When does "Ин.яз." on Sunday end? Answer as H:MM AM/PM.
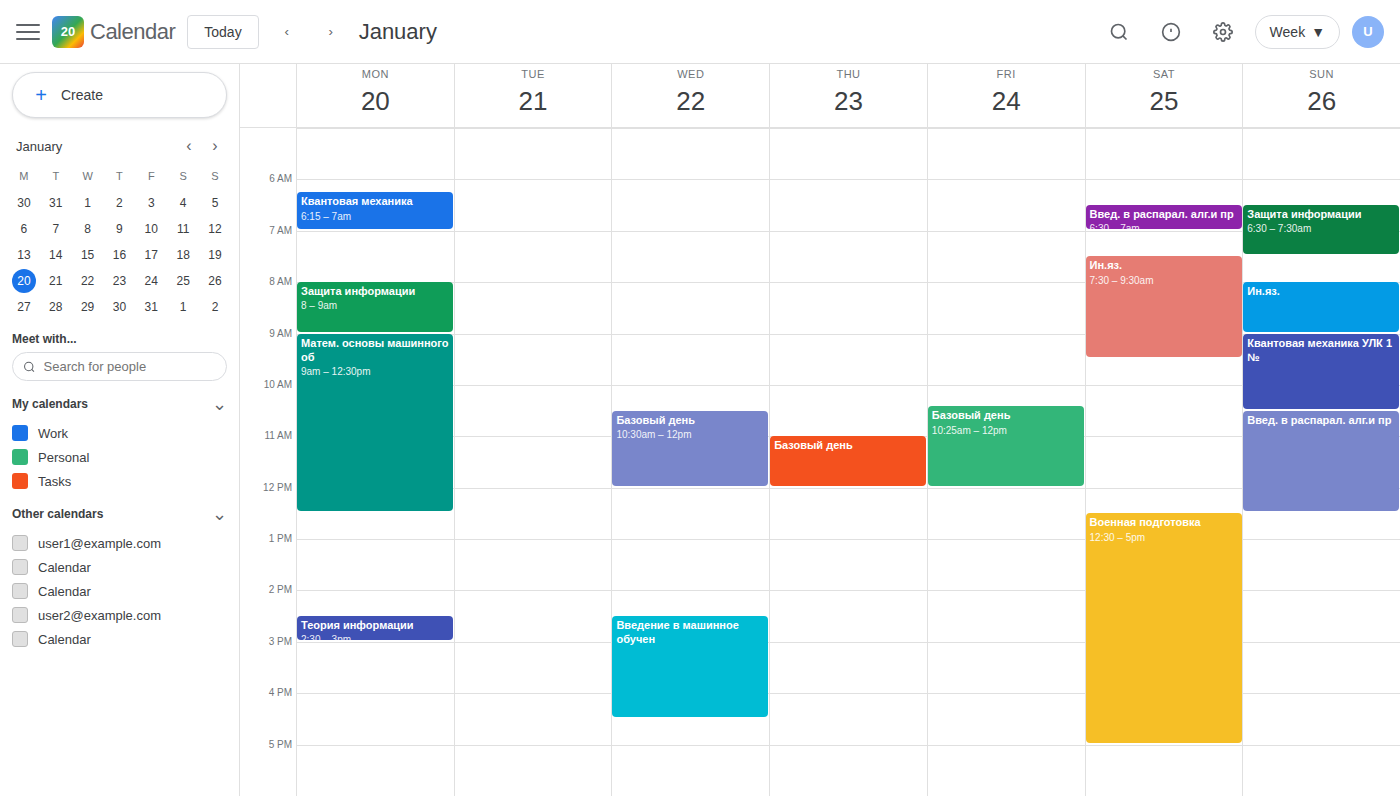
9:00 AM